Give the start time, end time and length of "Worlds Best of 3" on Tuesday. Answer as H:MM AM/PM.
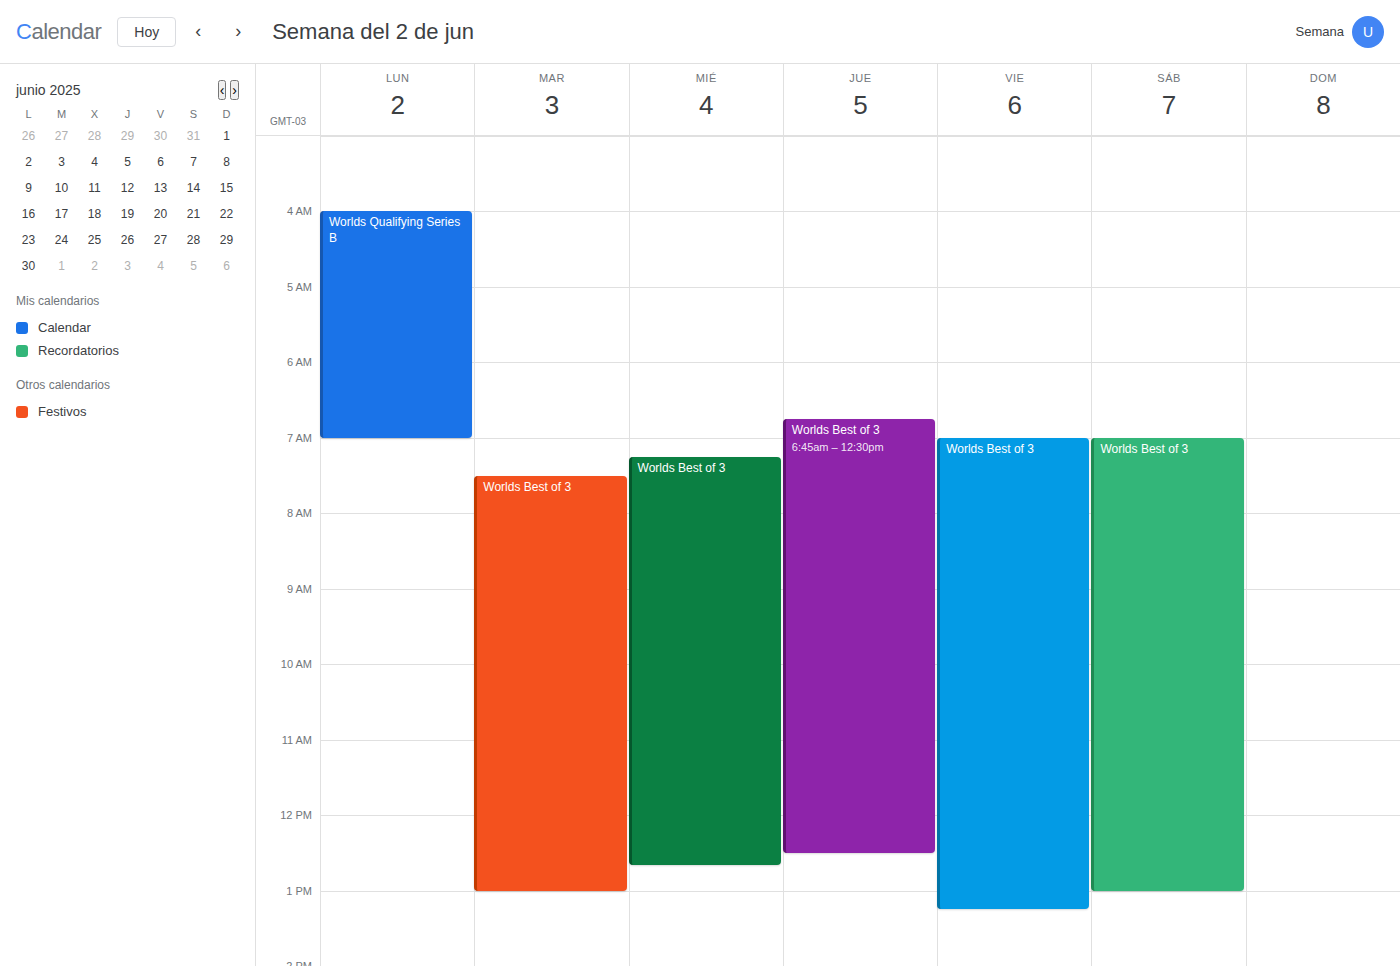
7:30 AM to 1:00 PM, 5 hours 30 minutes